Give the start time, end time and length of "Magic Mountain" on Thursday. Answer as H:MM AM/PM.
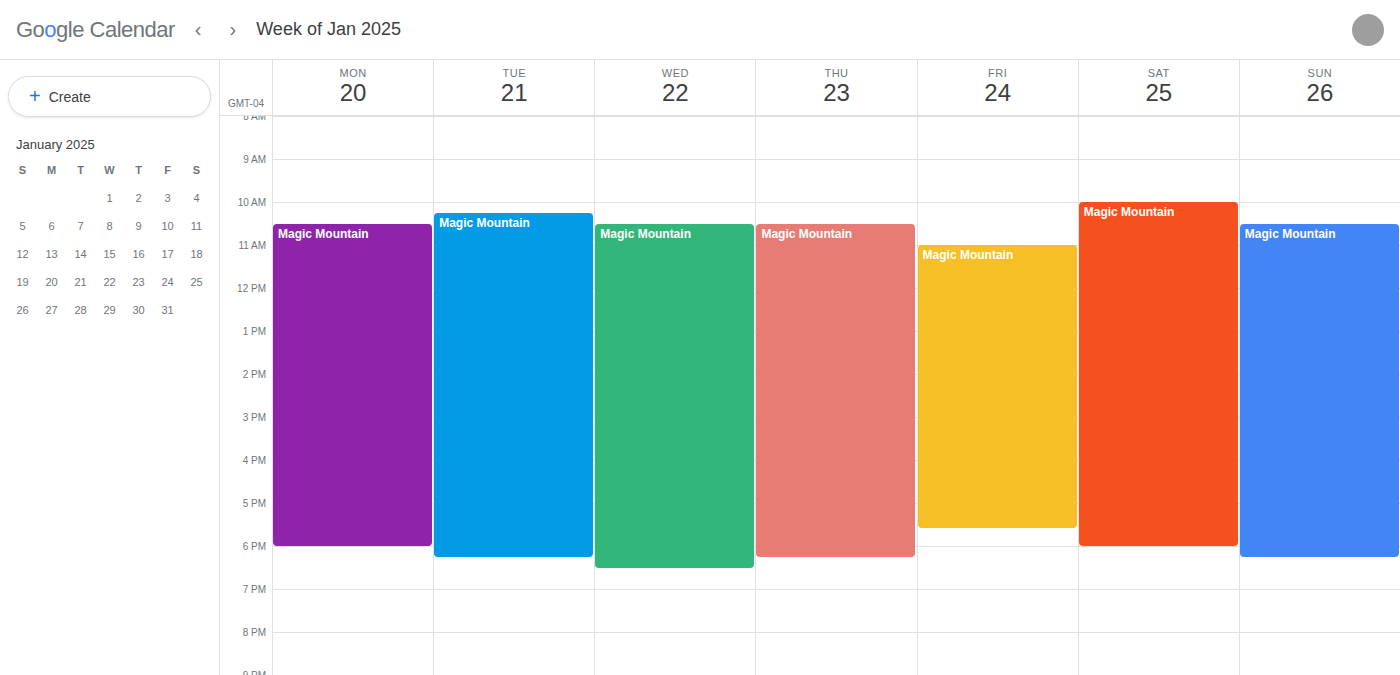
10:30 AM to 6:15 PM, 7 hours 45 minutes